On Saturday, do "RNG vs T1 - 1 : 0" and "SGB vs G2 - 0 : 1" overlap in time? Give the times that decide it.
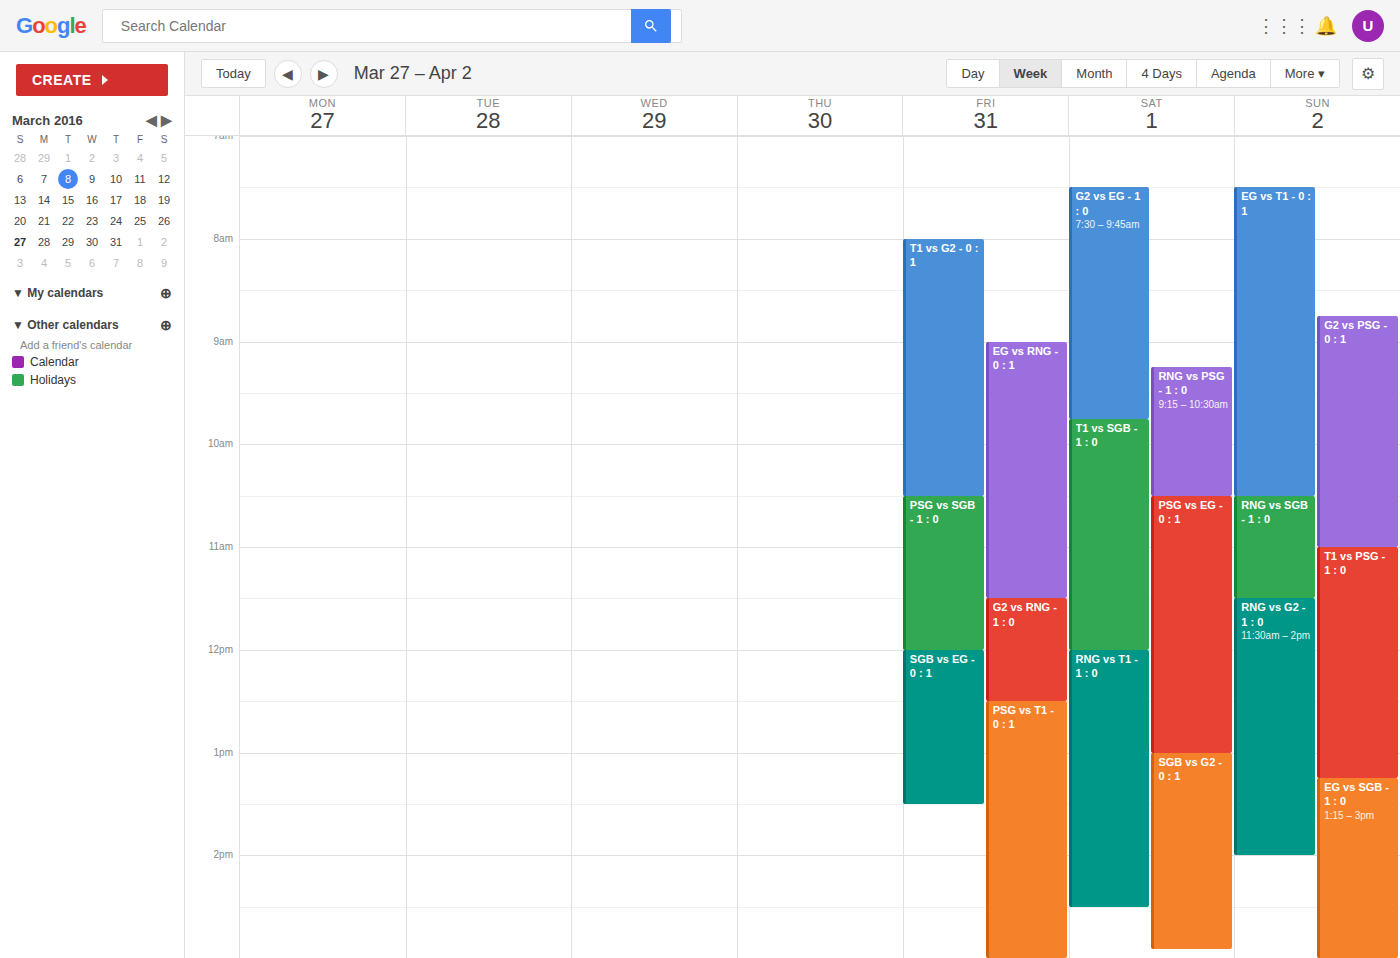
"SGB vs G2 - 0 : 1" starts at 1:00 PM, before "RNG vs T1 - 1 : 0" ends at 2:30 PM -- they overlap.